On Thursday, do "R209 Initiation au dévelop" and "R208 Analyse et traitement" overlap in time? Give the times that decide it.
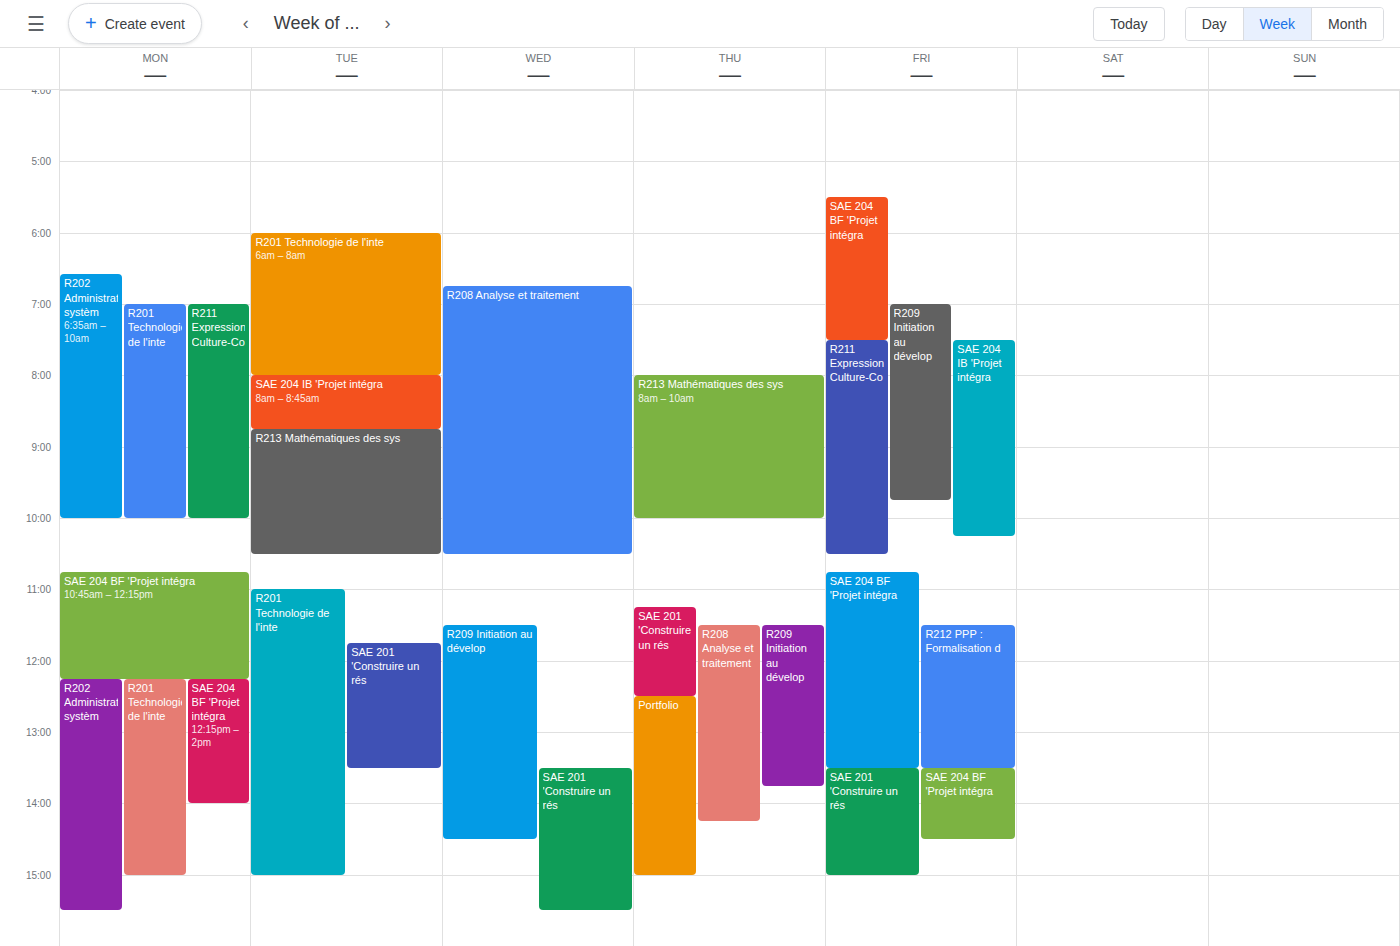
"R208 Analyse et traitement" starts at 11:30 AM, before "R209 Initiation au dévelop" ends at 1:45 PM -- they overlap.